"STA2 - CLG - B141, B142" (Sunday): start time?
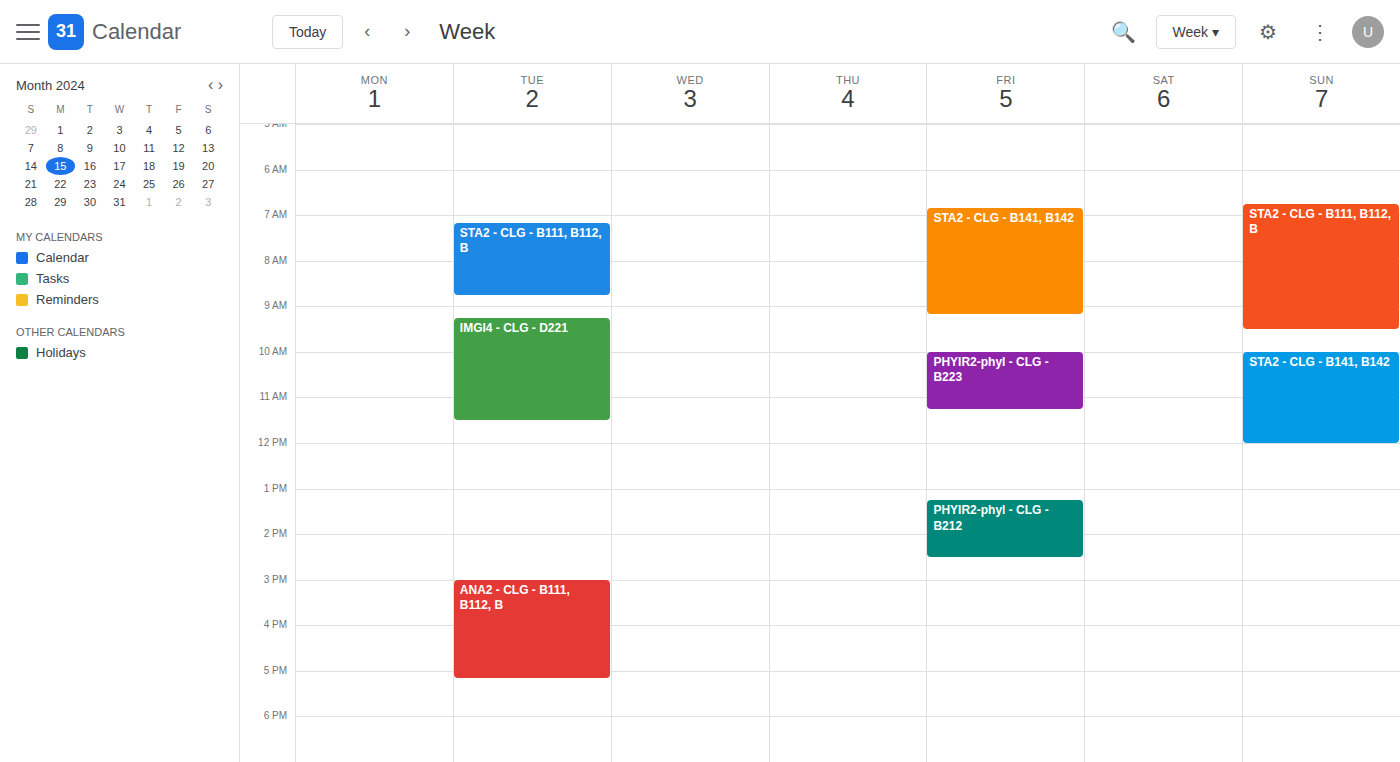
10:00 AM